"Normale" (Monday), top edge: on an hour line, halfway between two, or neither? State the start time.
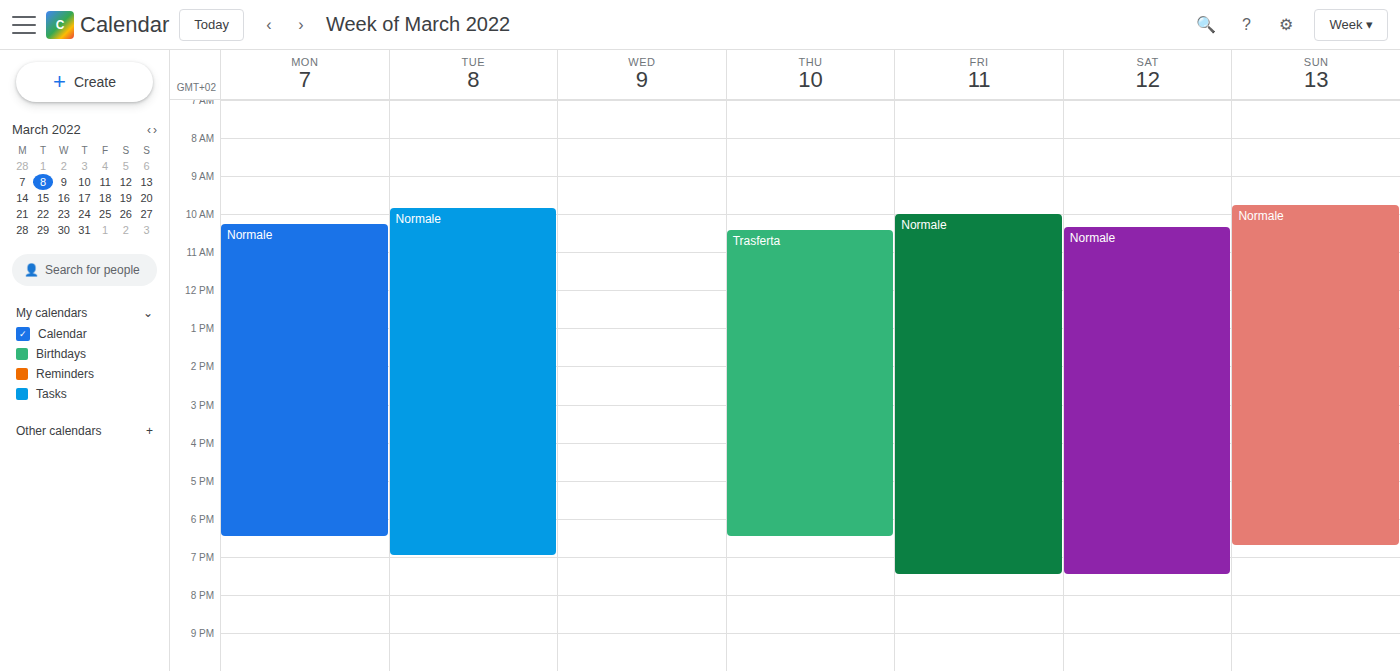
10:15 AM -- neither: a quarter of the way from the 10 AM line to the 11 AM line.